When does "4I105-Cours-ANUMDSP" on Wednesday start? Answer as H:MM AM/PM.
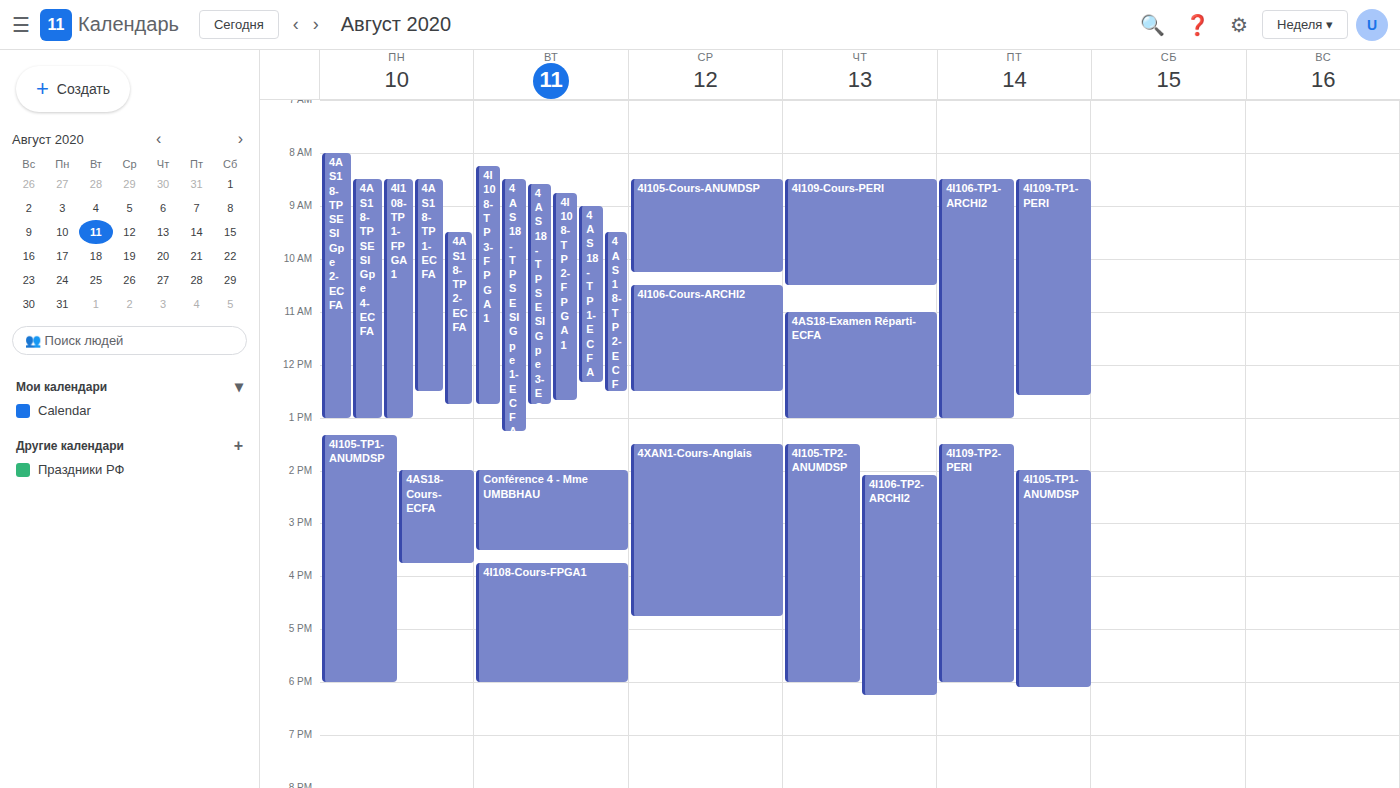
8:30 AM